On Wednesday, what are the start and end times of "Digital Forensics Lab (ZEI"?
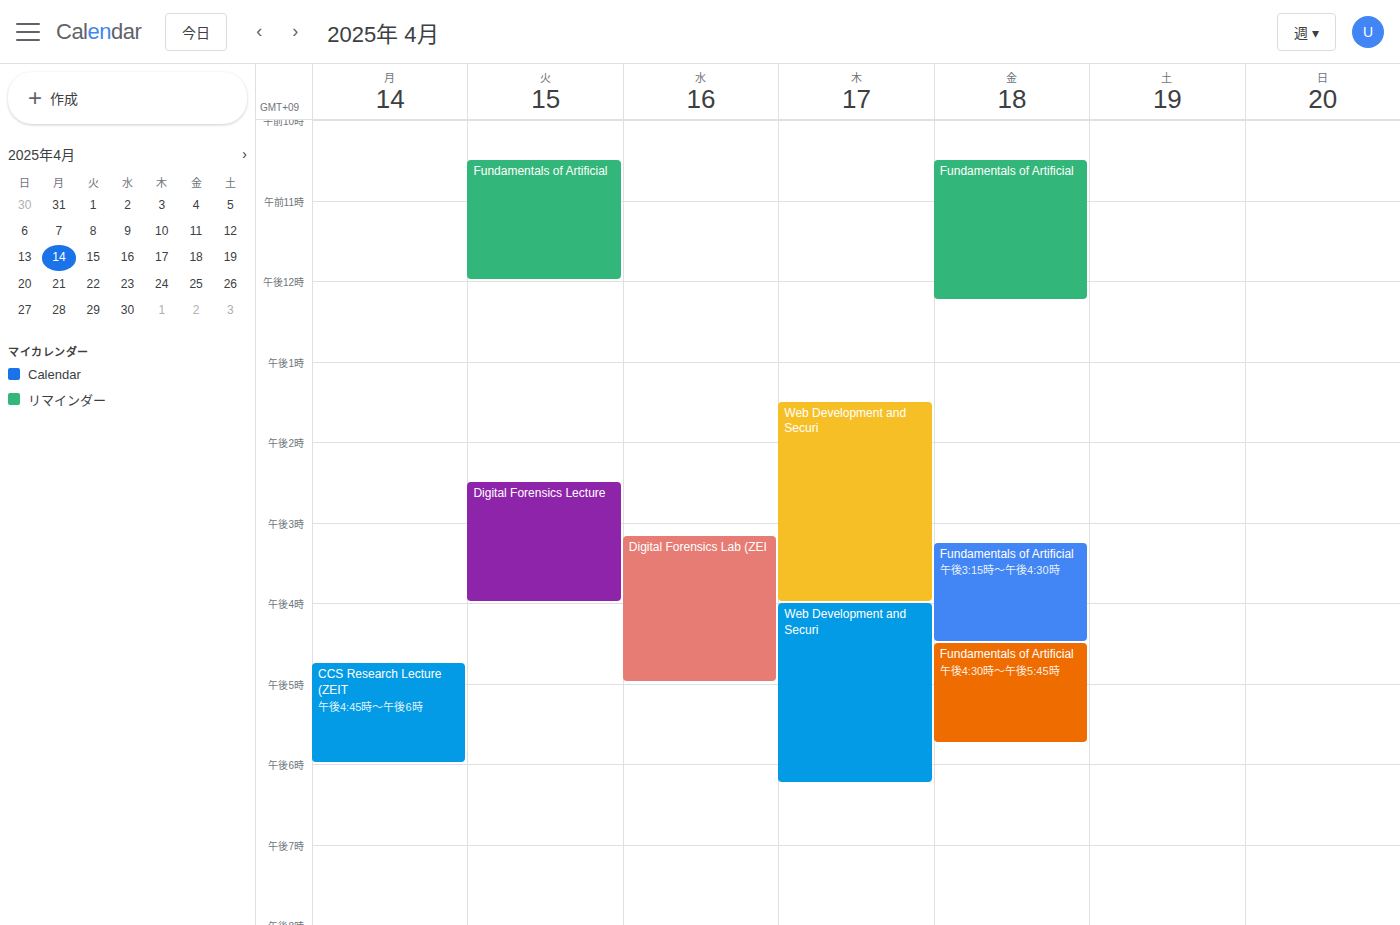
3:10 PM to 5:00 PM